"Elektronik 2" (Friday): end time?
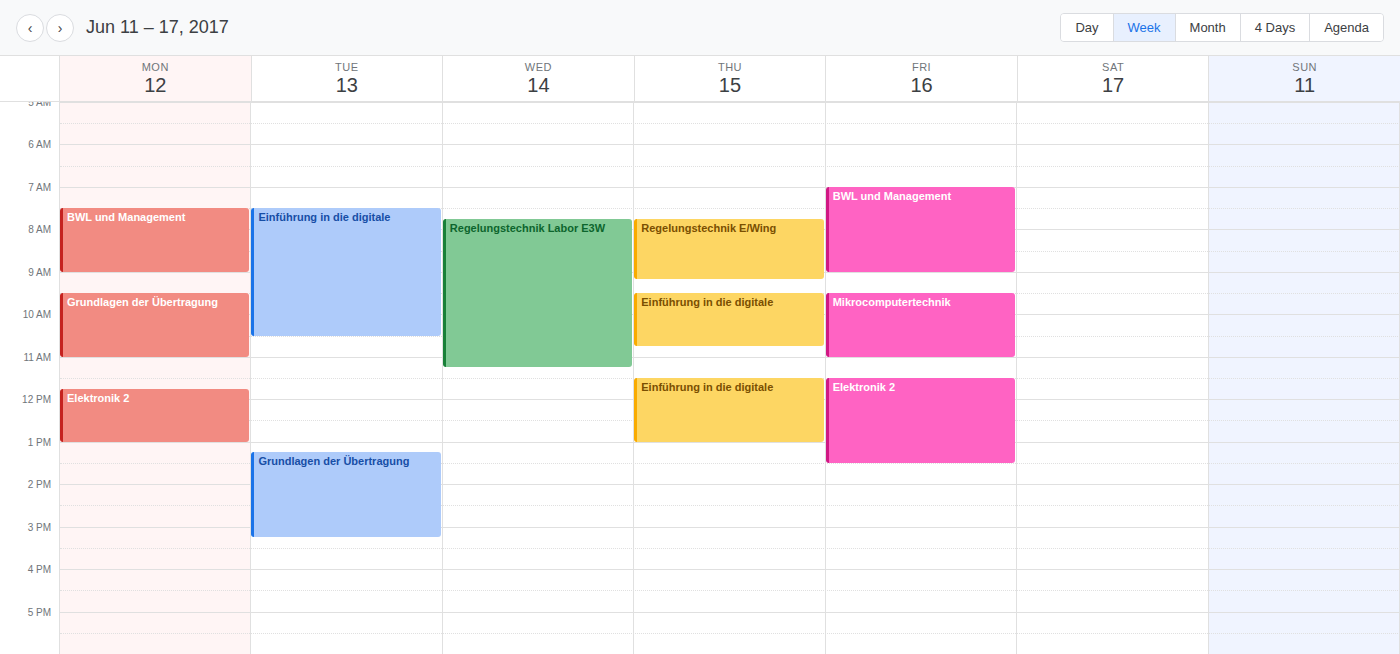
1:30 PM